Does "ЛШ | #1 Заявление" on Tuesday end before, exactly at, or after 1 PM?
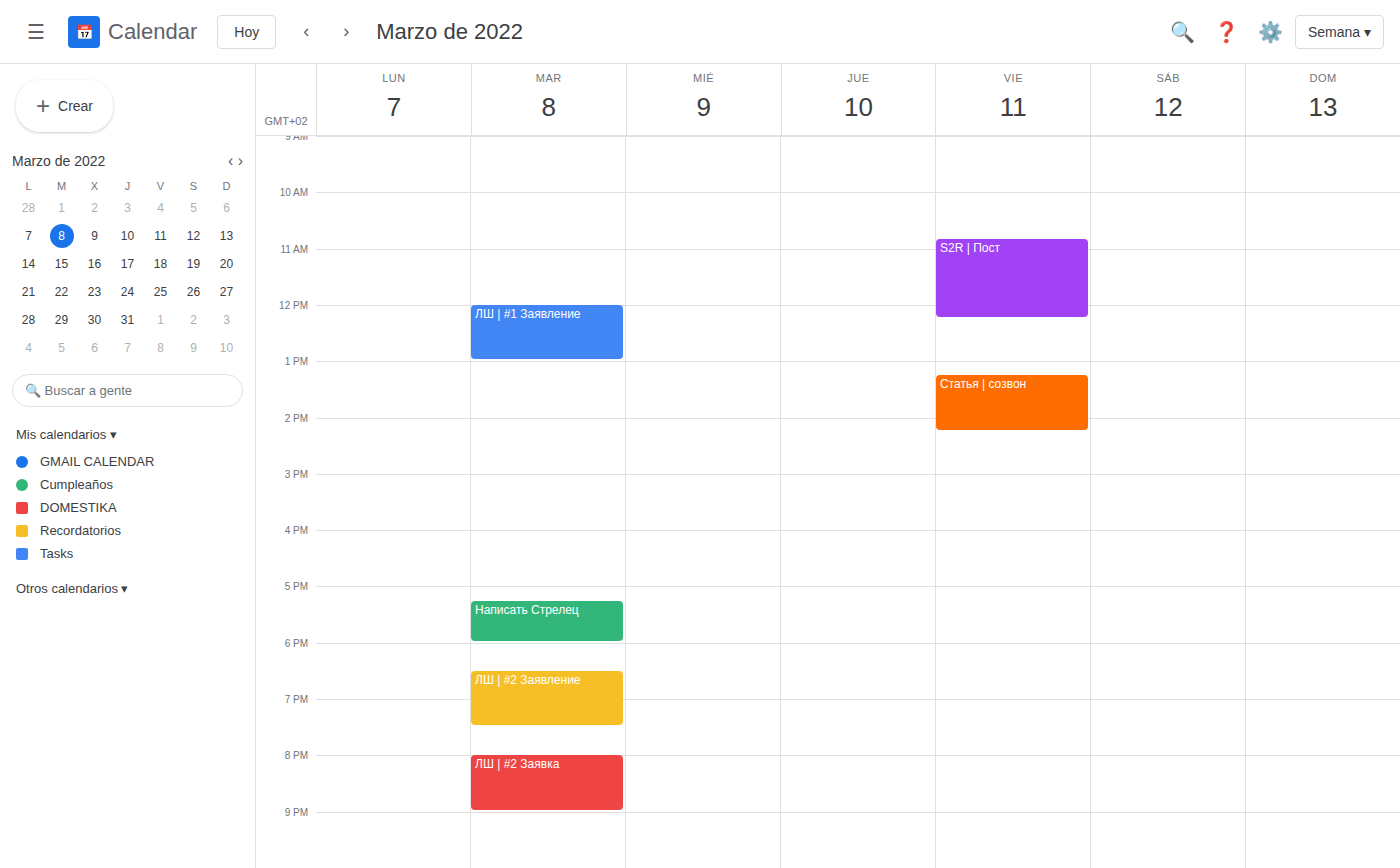
1:00 PM -- exactly at 1 PM, on the 1 PM line.